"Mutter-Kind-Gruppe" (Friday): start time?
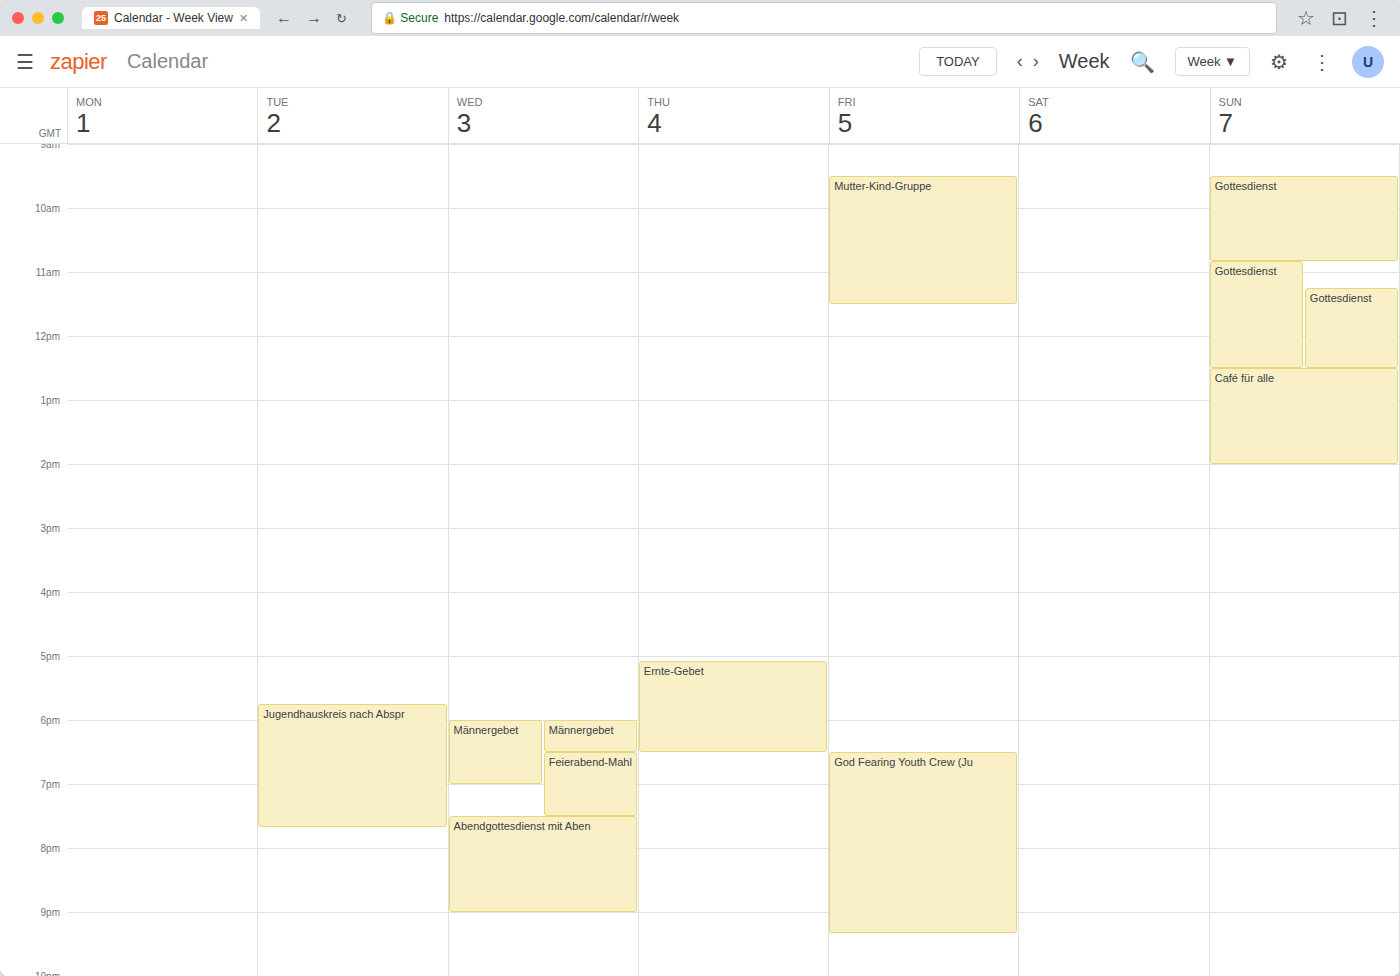
9:30 AM